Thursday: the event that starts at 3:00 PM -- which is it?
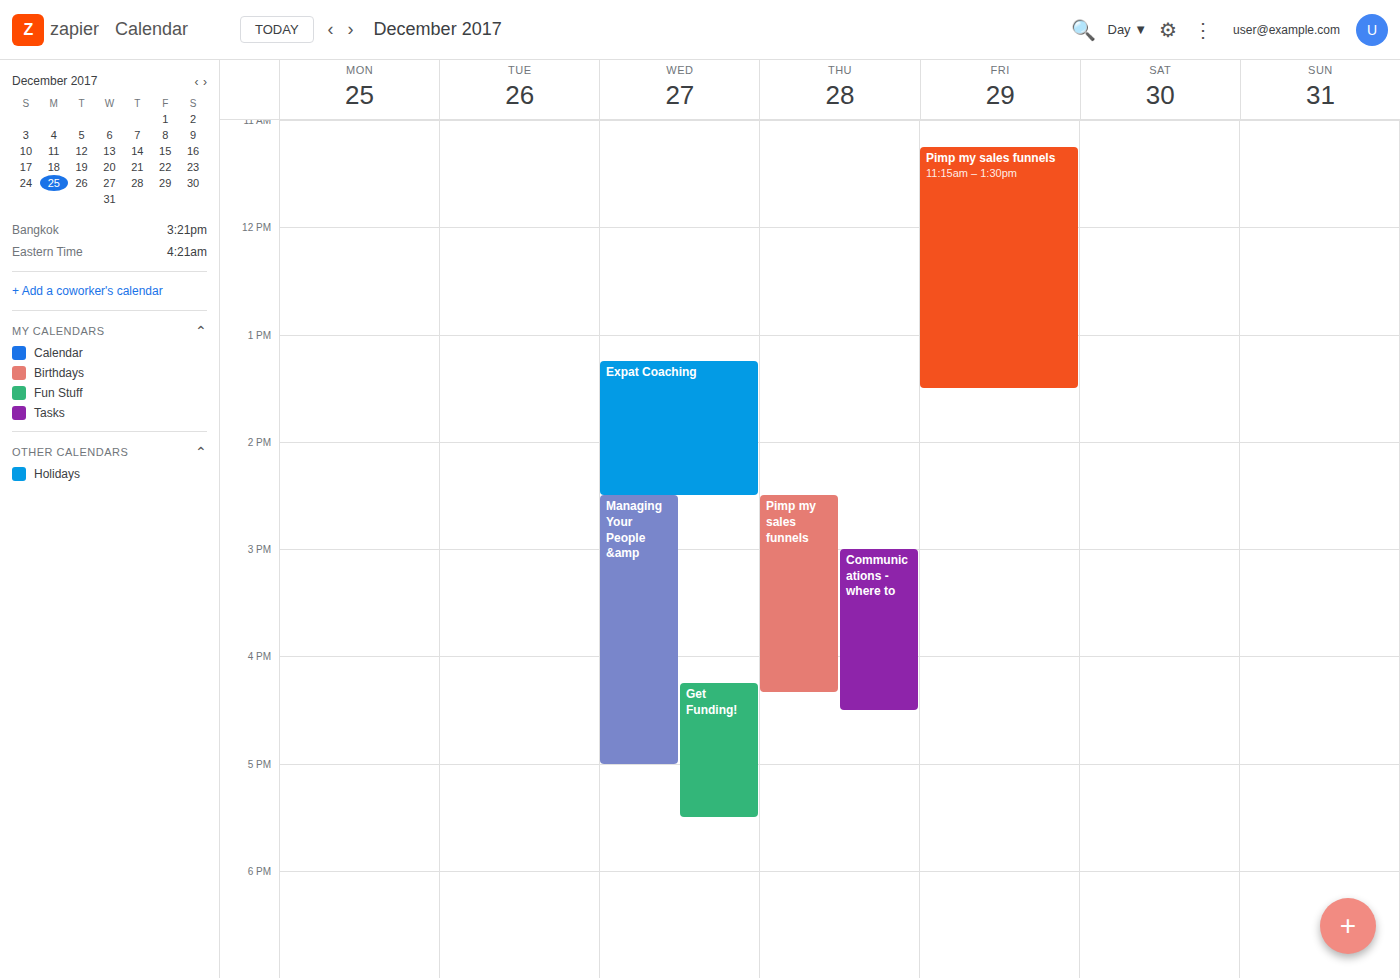
"Communications - where to"